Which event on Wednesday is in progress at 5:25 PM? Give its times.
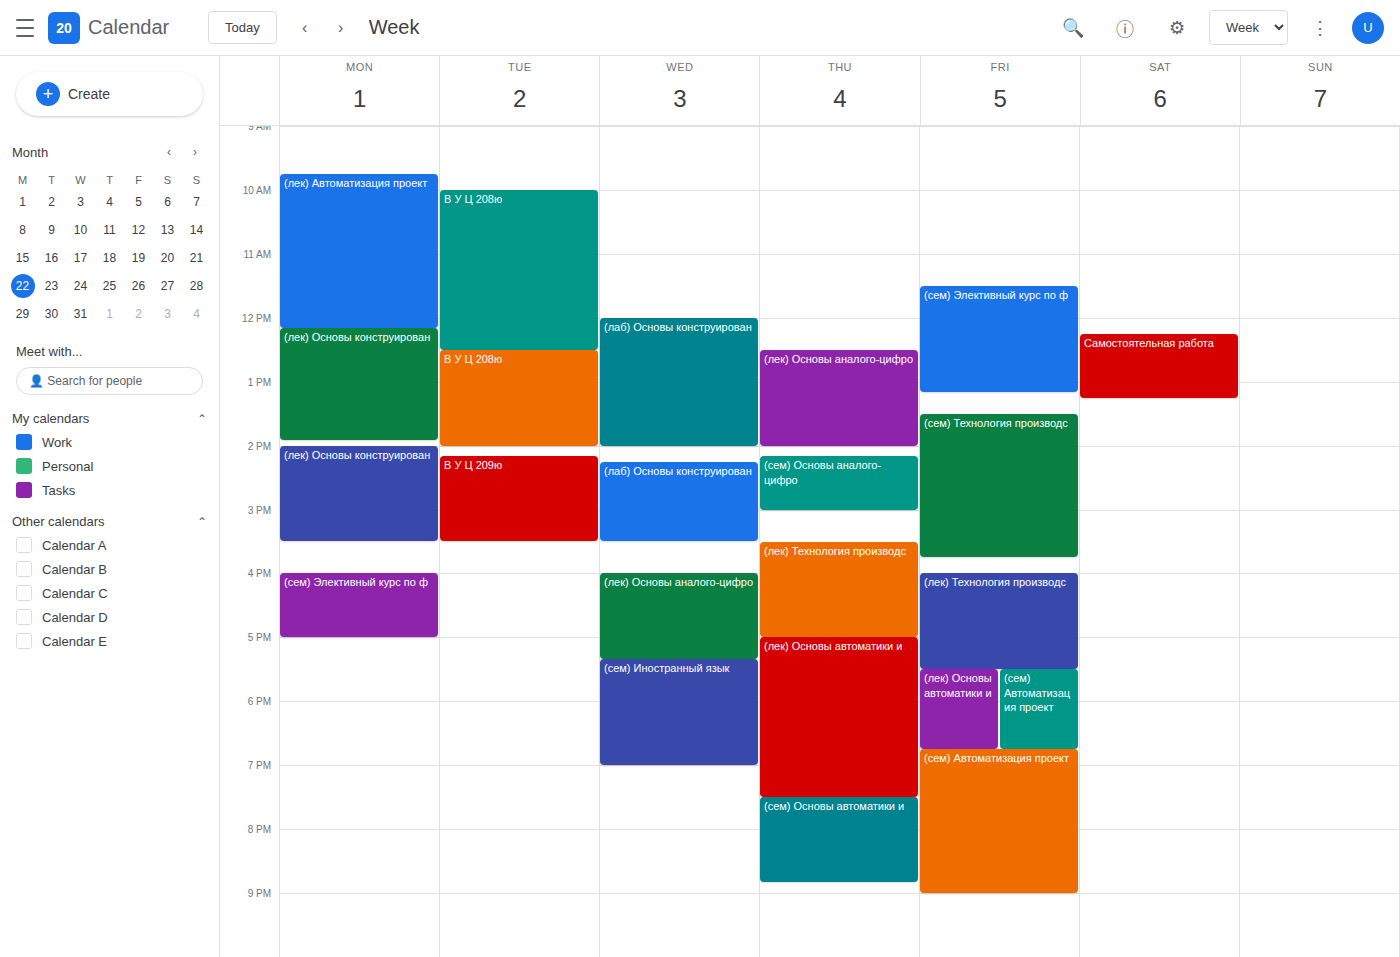
"(сем) Иностранный язык", 5:20 PM to 7:00 PM